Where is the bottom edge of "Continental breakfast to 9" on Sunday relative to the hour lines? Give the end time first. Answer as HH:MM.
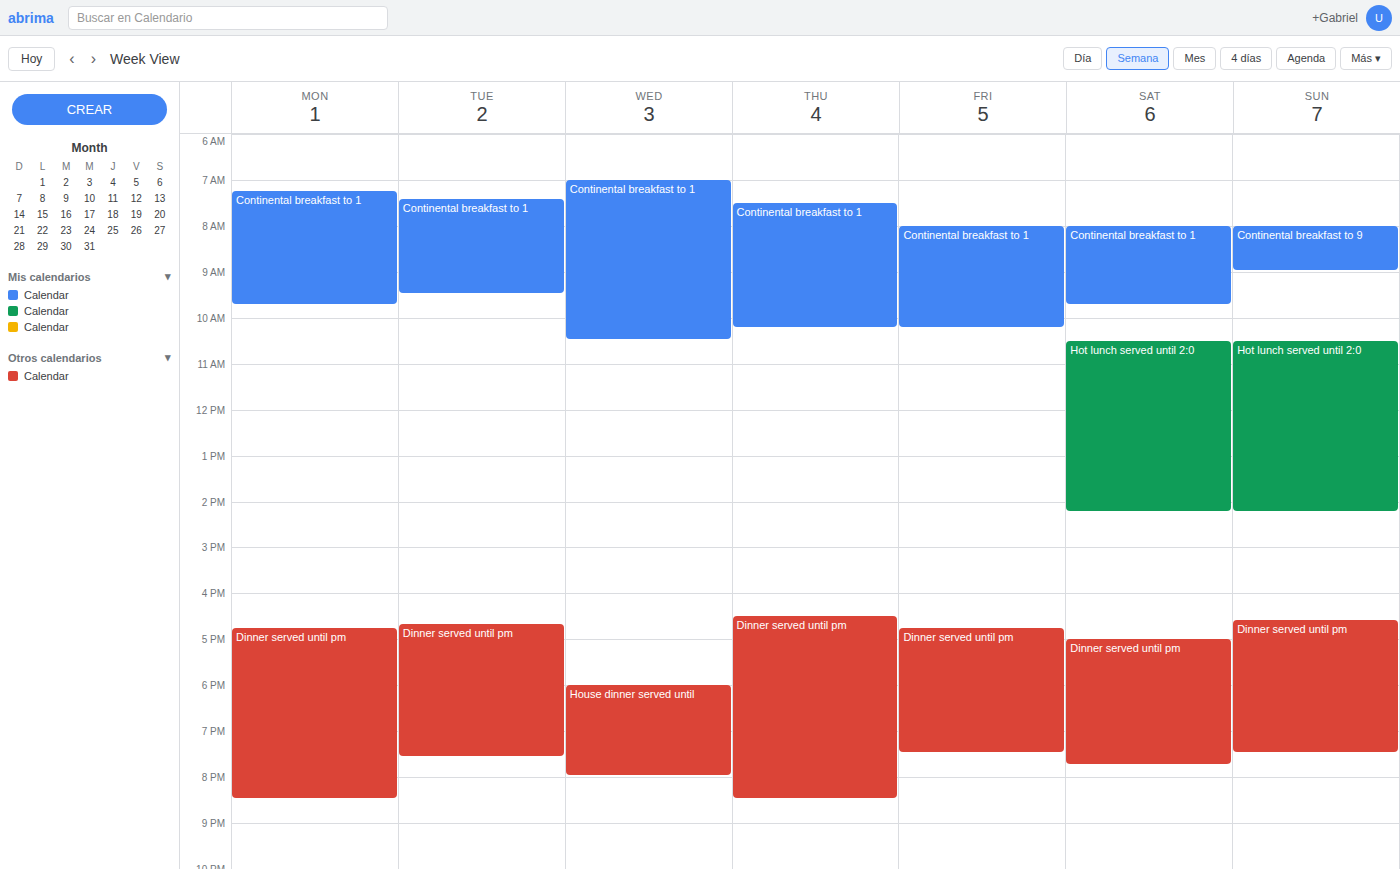
09:00 -- exactly on the 09:00 line.